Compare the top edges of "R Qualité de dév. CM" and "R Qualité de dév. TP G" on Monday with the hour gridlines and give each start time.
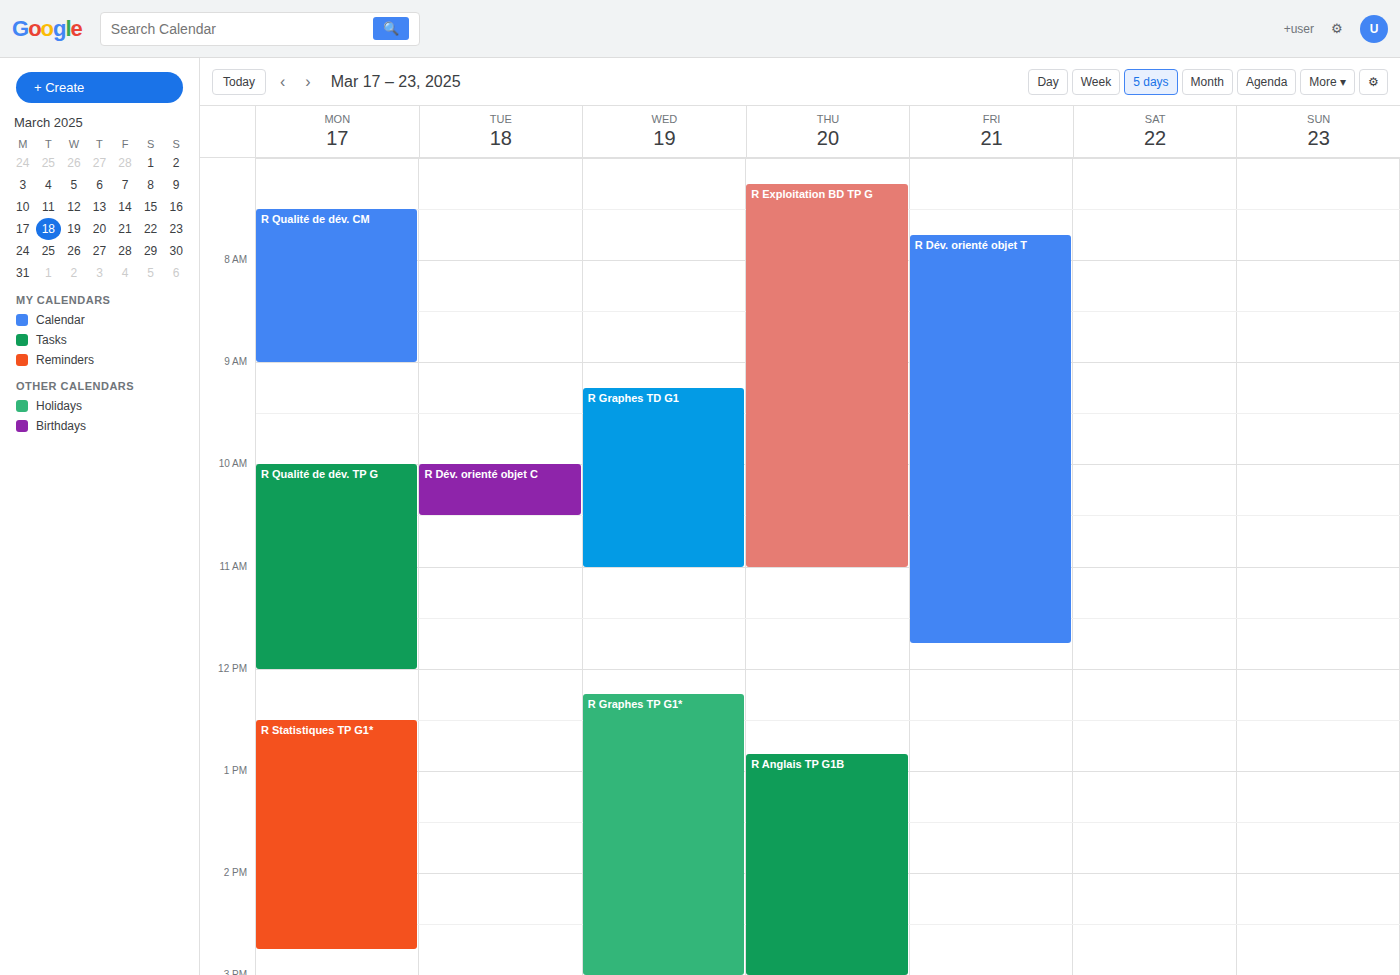
"R Qualité de dév. CM": 07:30, halfway between the 07:00 and 08:00 lines. "R Qualité de dév. TP G": 10:00, exactly on the 10:00 line.